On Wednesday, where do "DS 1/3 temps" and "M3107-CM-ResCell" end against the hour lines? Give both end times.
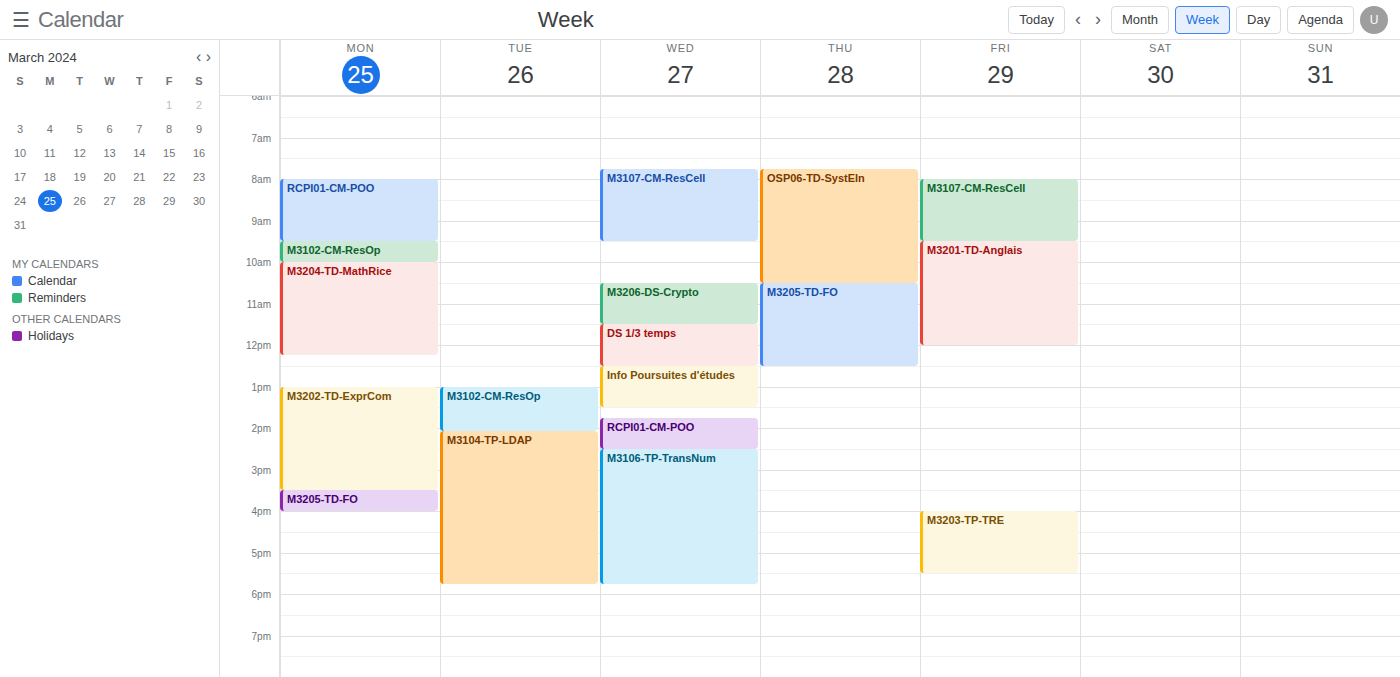
"DS 1/3 temps": 12:30 PM, halfway between the 12 PM and 1 PM lines. "M3107-CM-ResCell": 9:30 AM, halfway between the 9 AM and 10 AM lines.